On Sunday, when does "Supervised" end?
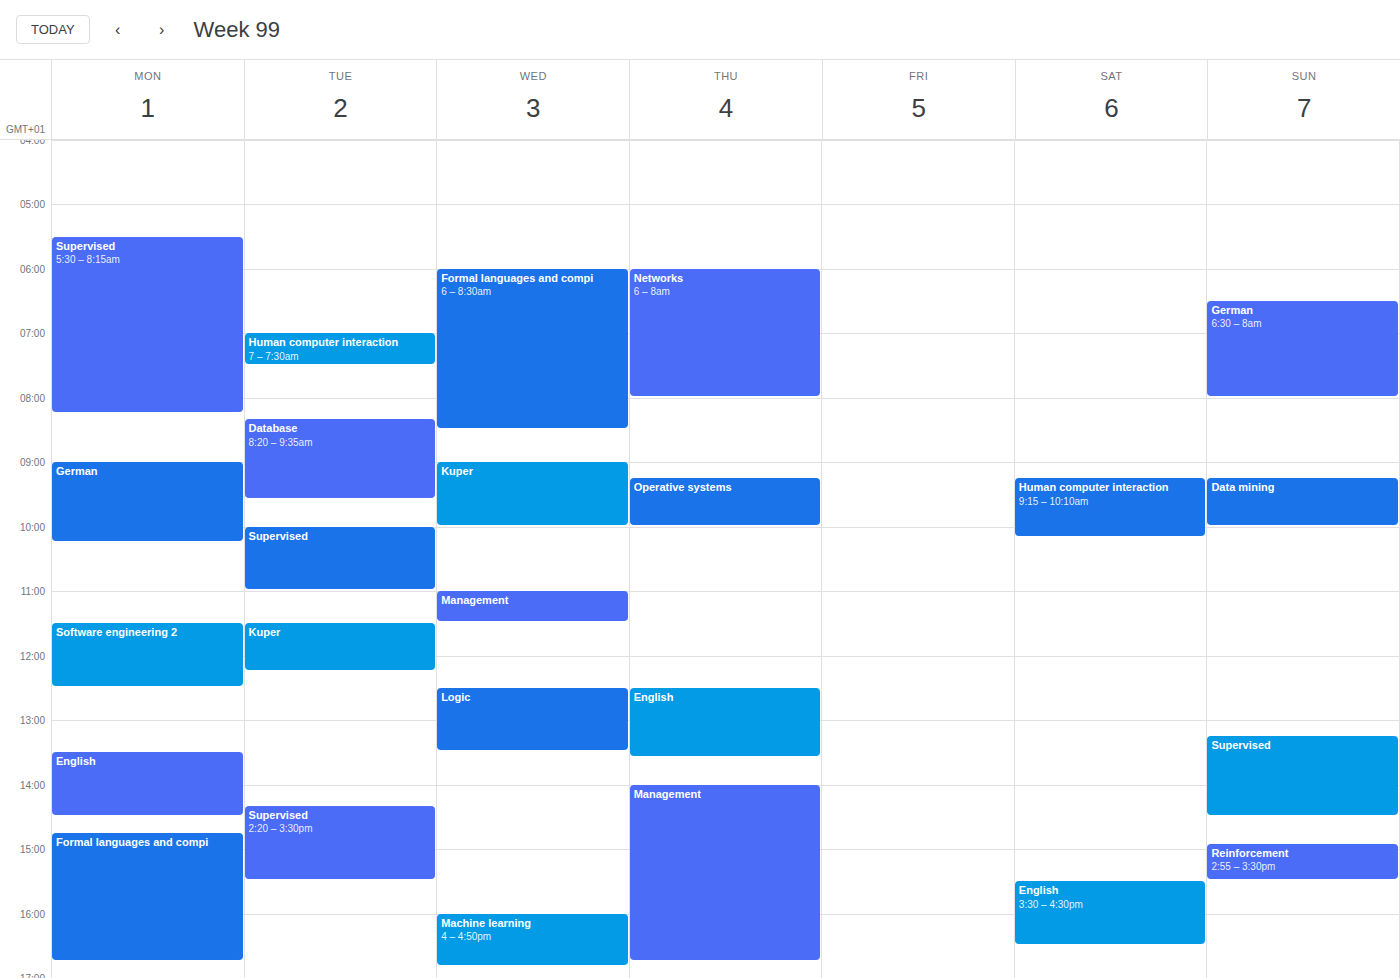
2:30 PM